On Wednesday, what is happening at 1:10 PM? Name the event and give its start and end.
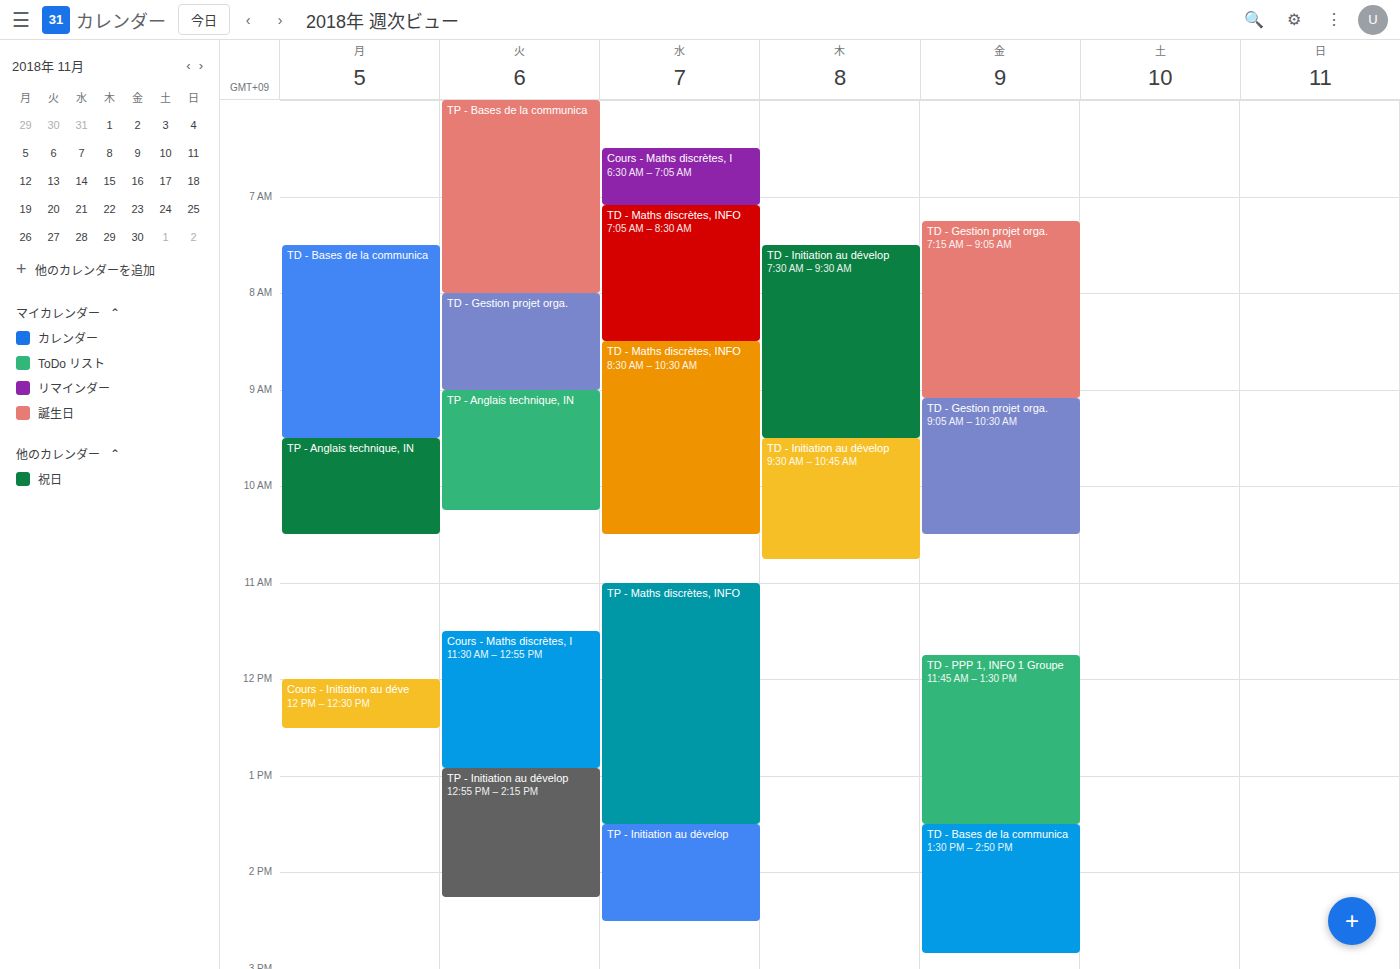
"TP - Maths discrètes, INFO", 11:00 AM to 1:30 PM